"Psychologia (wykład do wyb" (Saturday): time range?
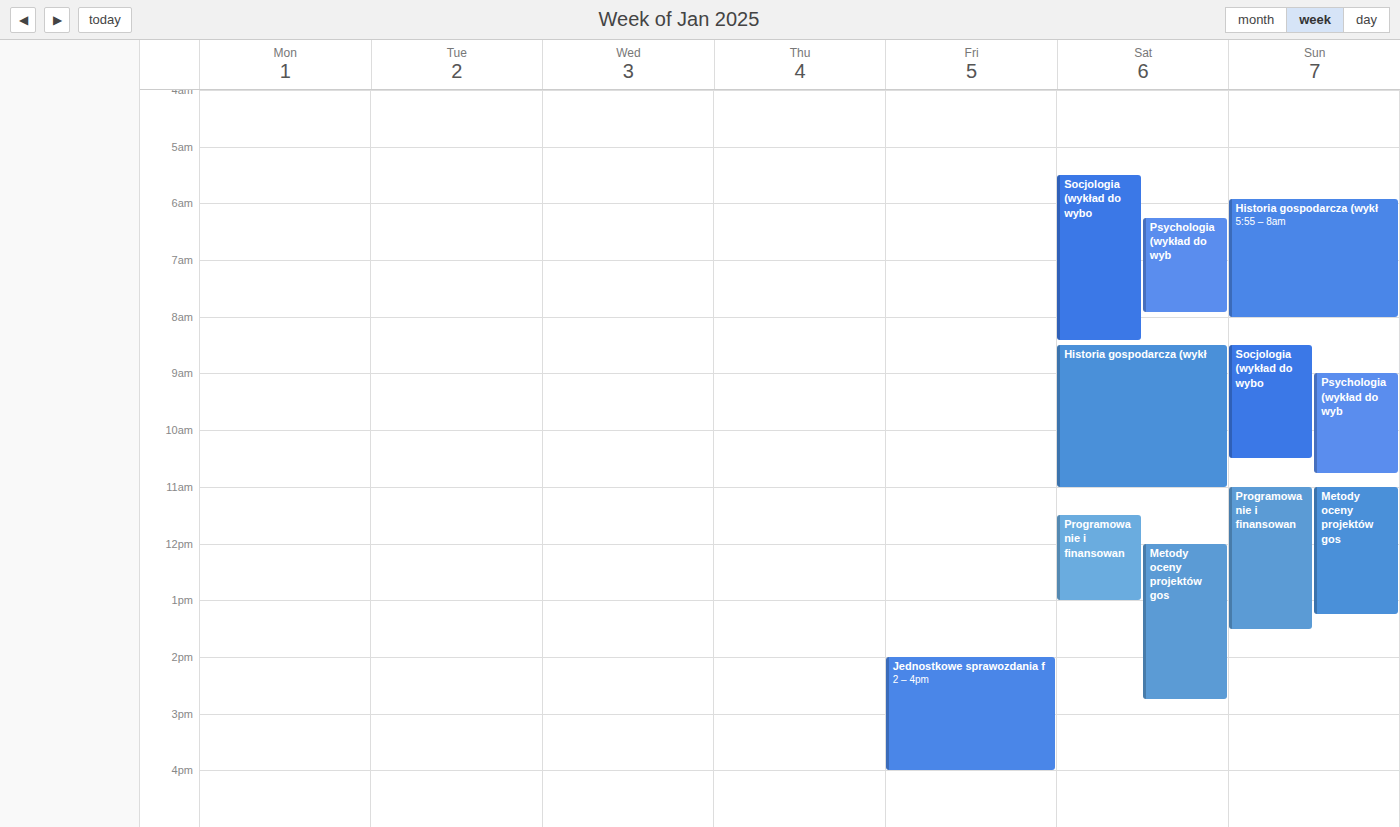
6:15 AM to 7:55 AM